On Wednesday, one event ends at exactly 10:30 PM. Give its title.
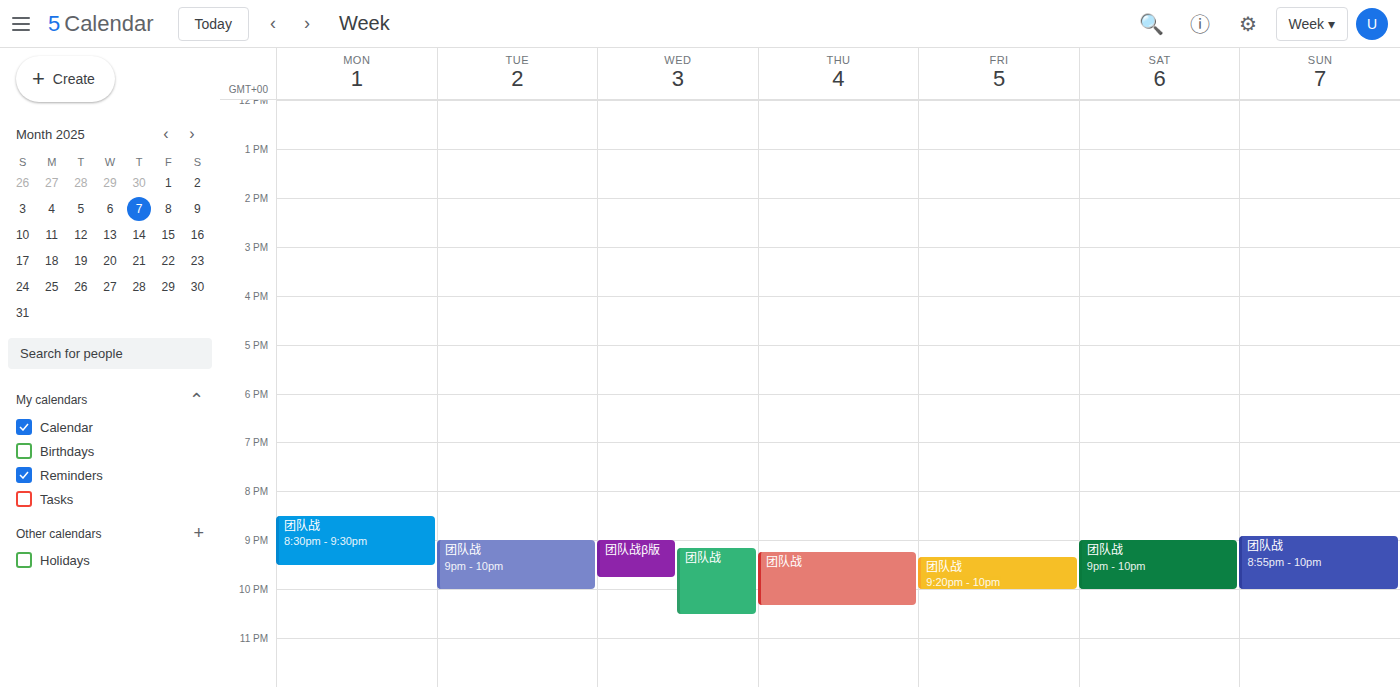
"团队战"